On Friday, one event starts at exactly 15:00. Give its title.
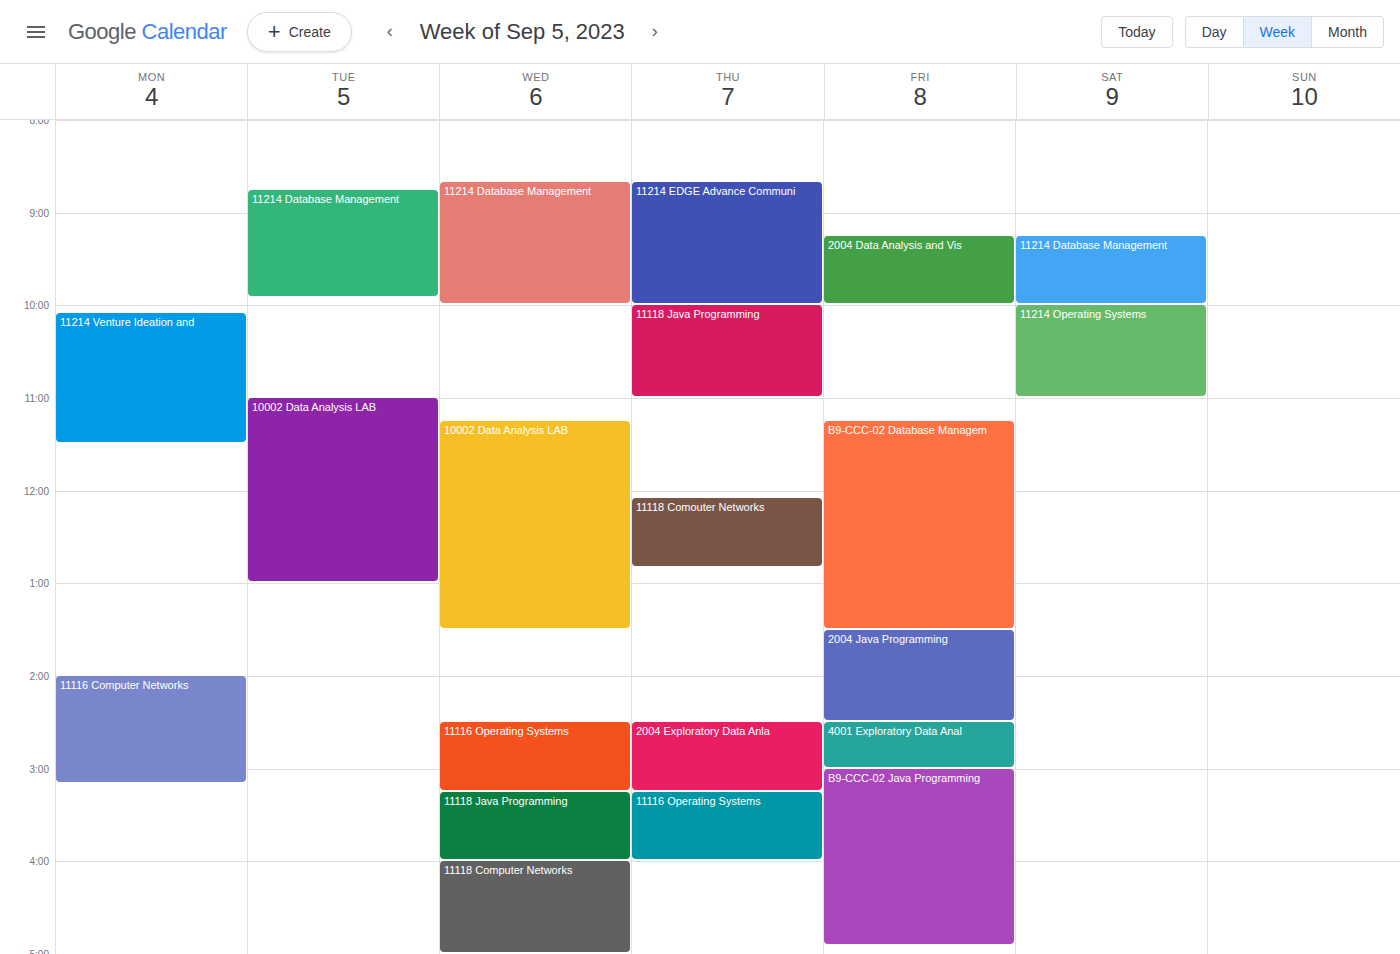
"B9-CCC-02 Java Programming"